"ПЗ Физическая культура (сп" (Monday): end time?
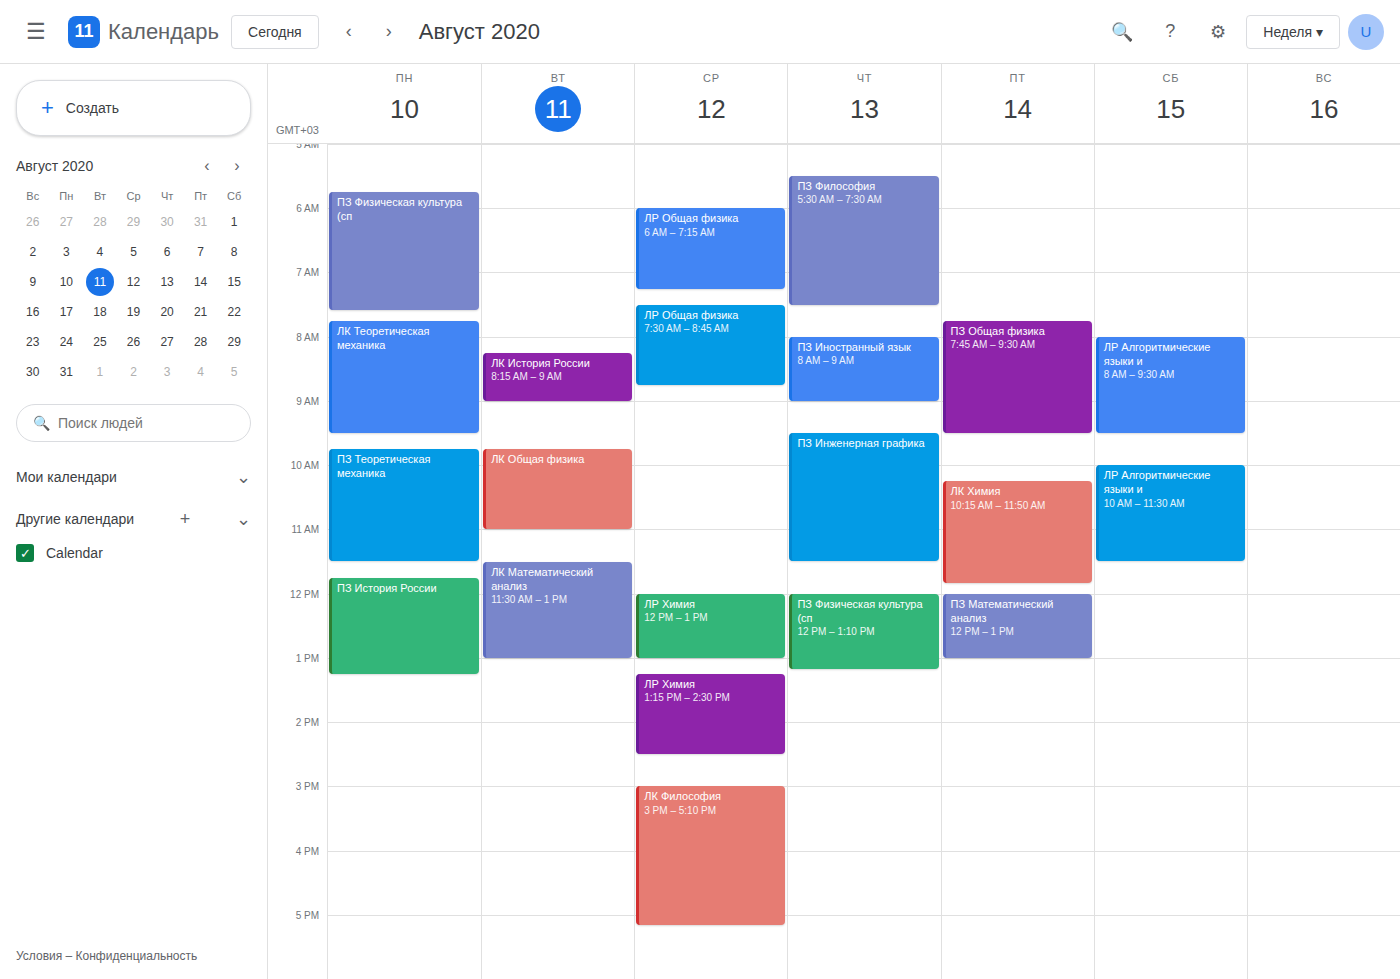
07:35